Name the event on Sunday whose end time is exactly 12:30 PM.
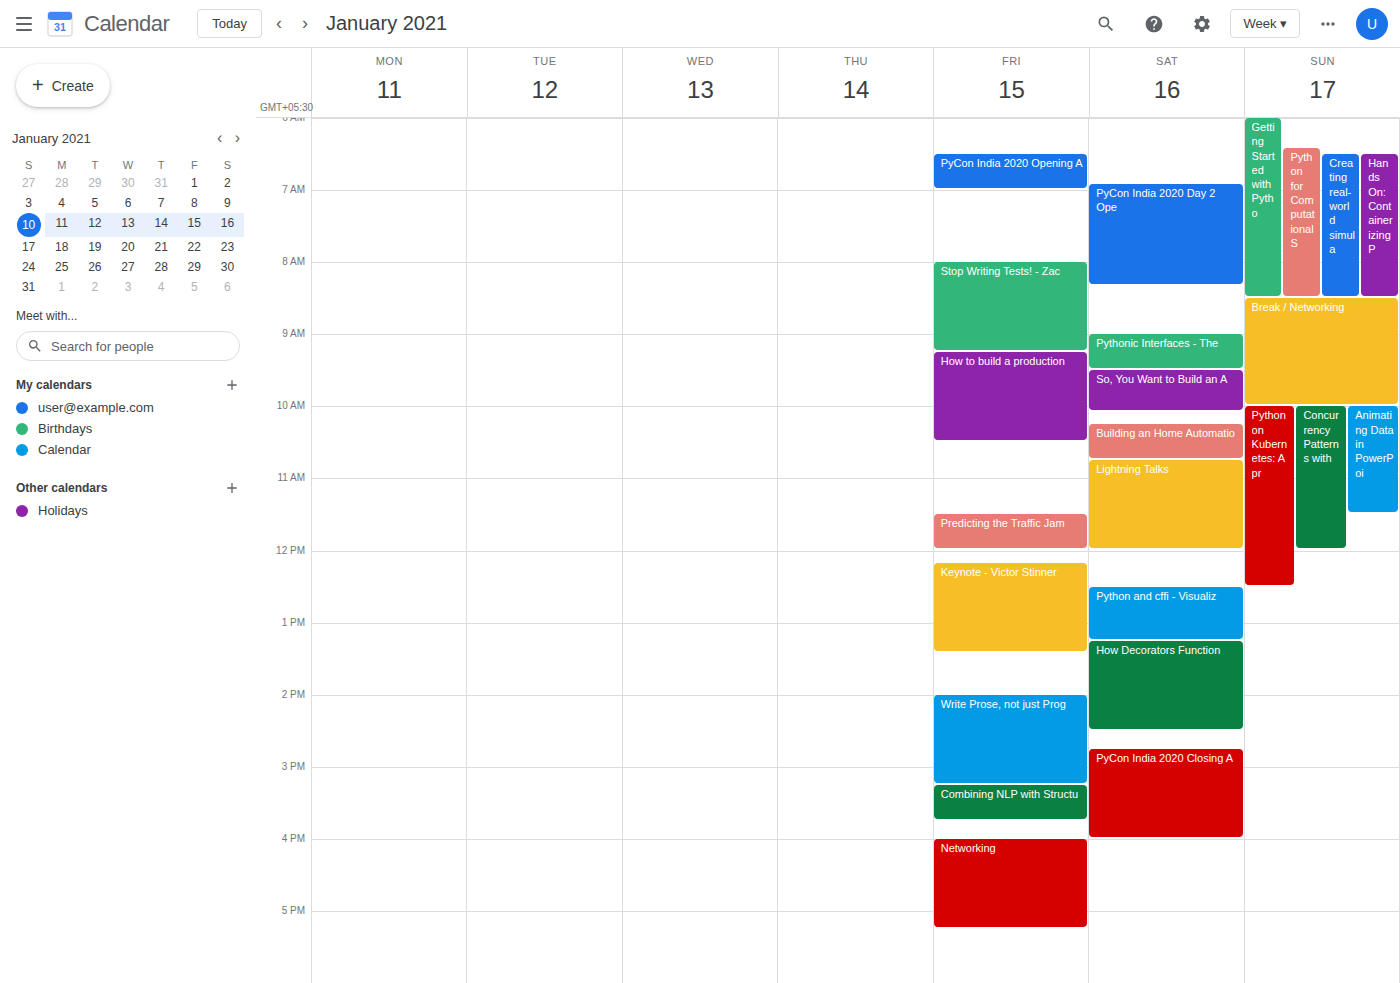
"Python on Kubernetes: A pr"